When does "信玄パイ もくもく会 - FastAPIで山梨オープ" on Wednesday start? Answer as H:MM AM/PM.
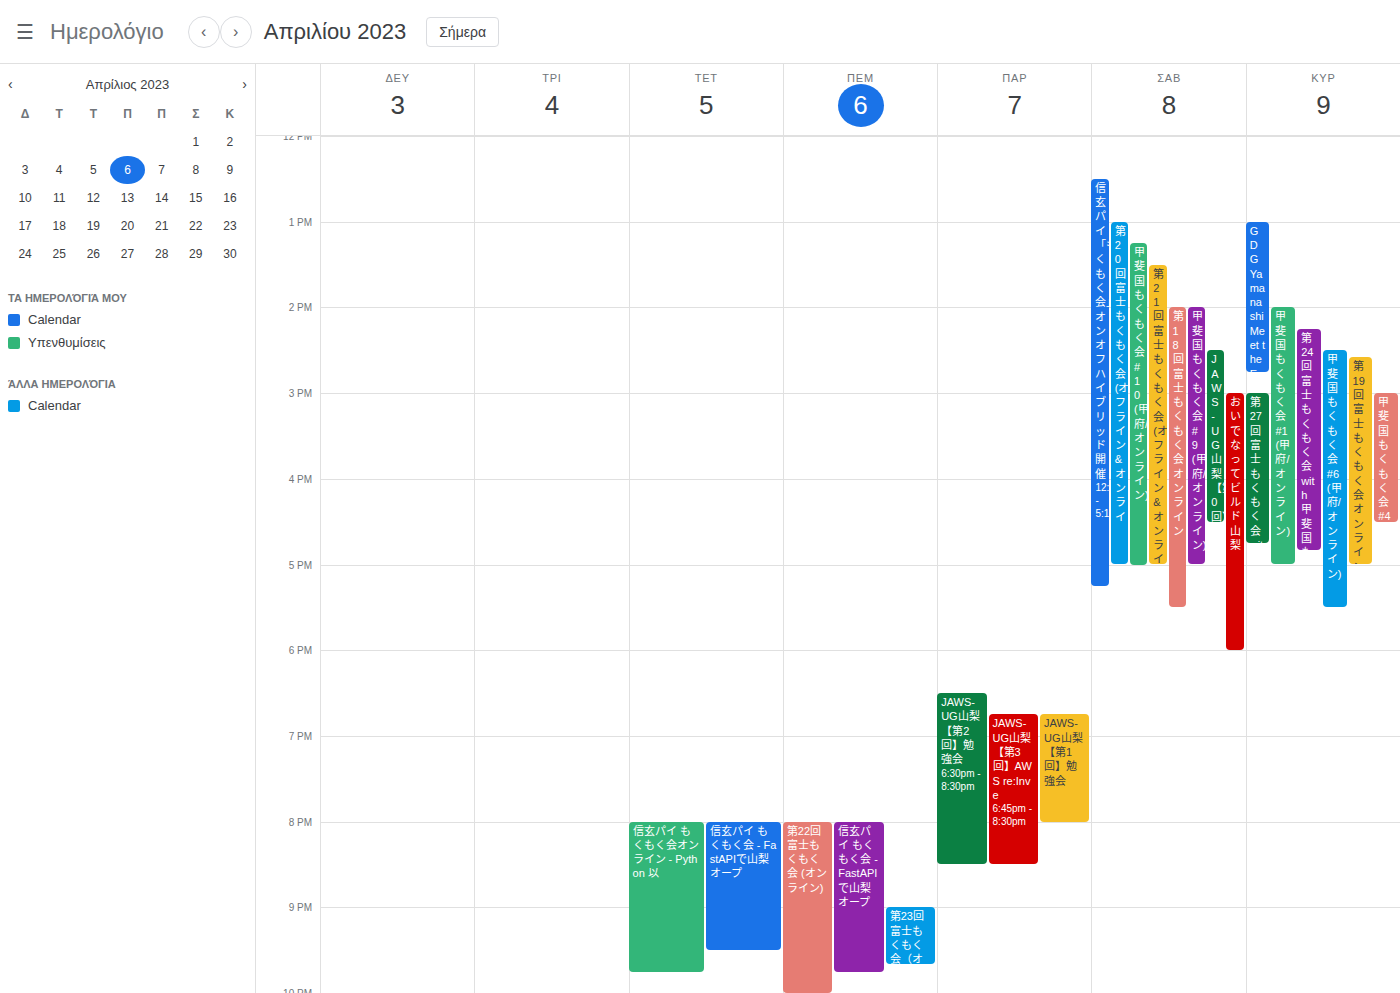
8:00 PM